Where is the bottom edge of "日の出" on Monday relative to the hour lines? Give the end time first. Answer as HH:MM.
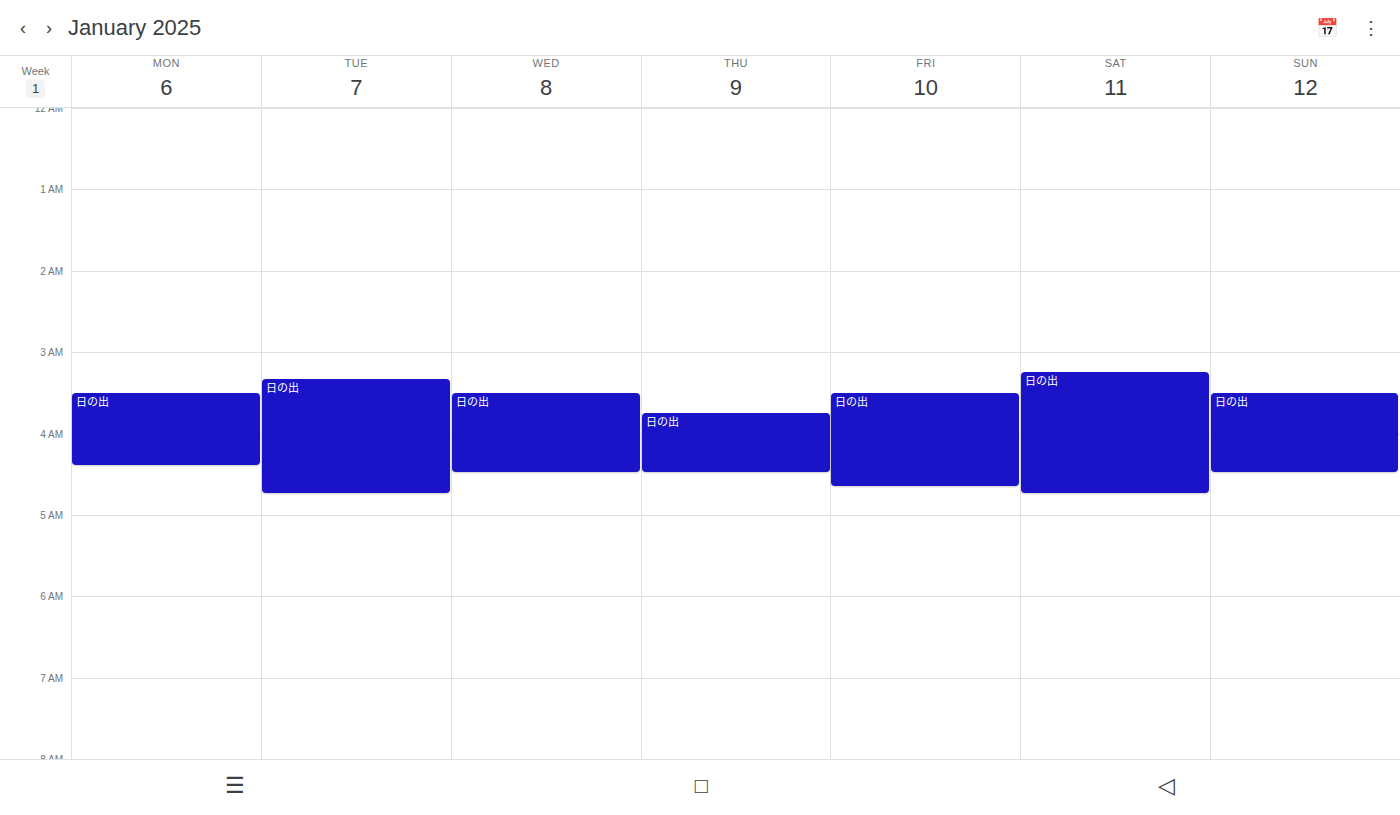
04:25 -- neither: 25 minutes below the 04:00 line and 35 minutes above the 05:00 line.